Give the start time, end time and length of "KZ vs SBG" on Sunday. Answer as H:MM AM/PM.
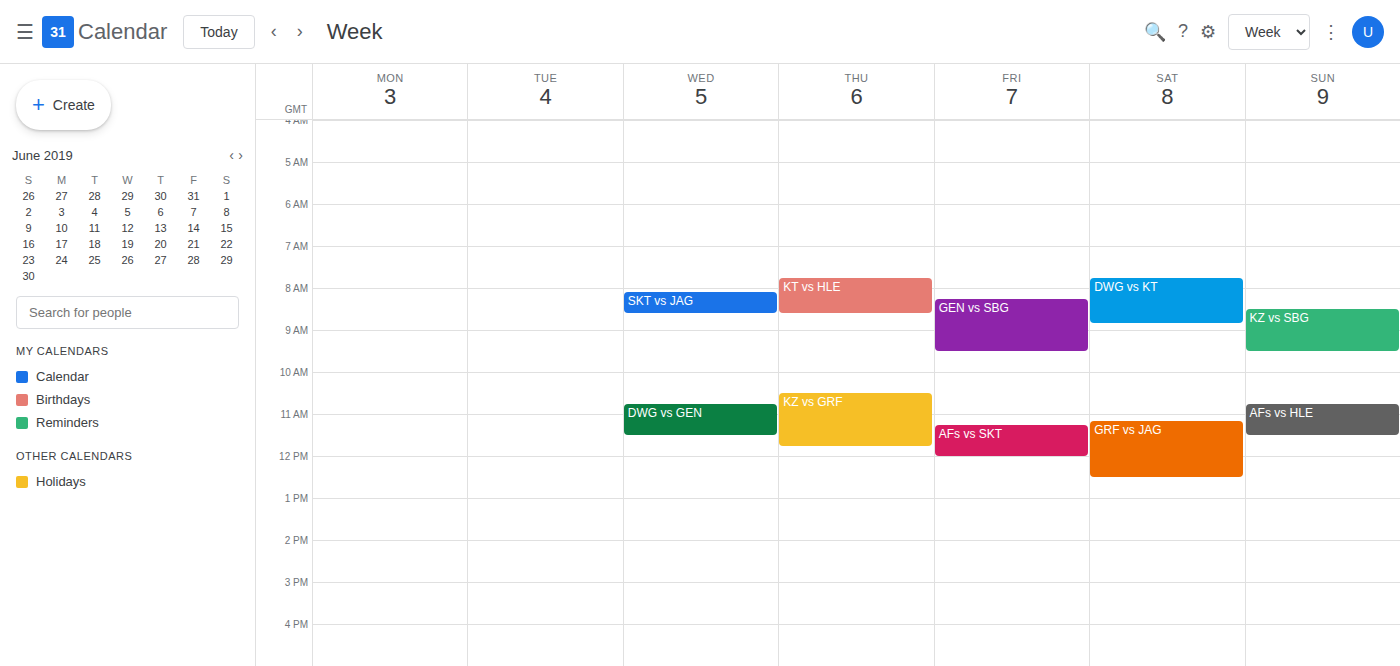
8:30 AM to 9:30 AM, 1 hour